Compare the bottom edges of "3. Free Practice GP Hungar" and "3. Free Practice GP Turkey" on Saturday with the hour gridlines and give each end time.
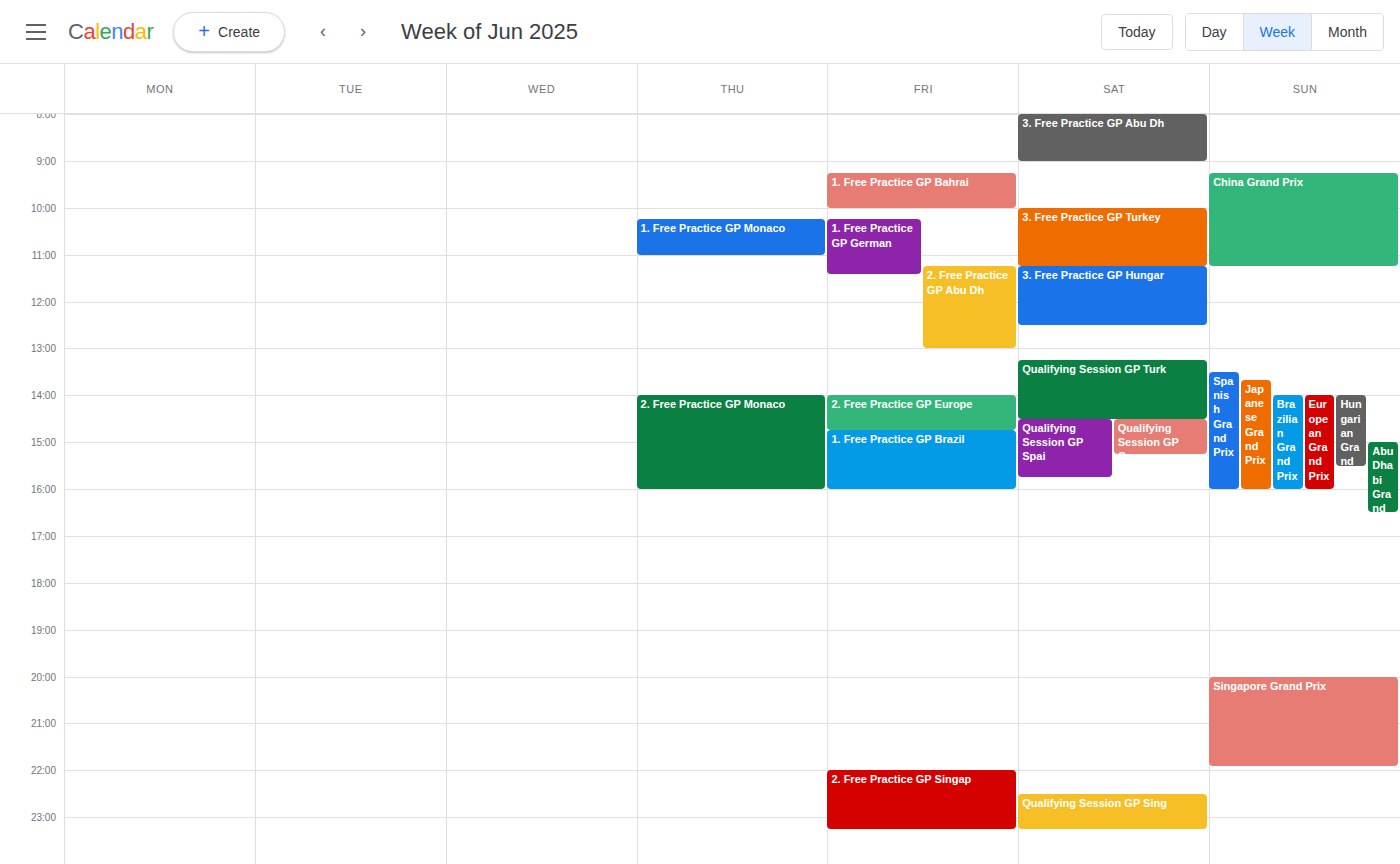
"3. Free Practice GP Hungar": 12:30 PM, halfway between the 12 PM and 1 PM lines. "3. Free Practice GP Turkey": 11:15 AM, neither: a quarter of the way from the 11 AM line to the 12 PM line.